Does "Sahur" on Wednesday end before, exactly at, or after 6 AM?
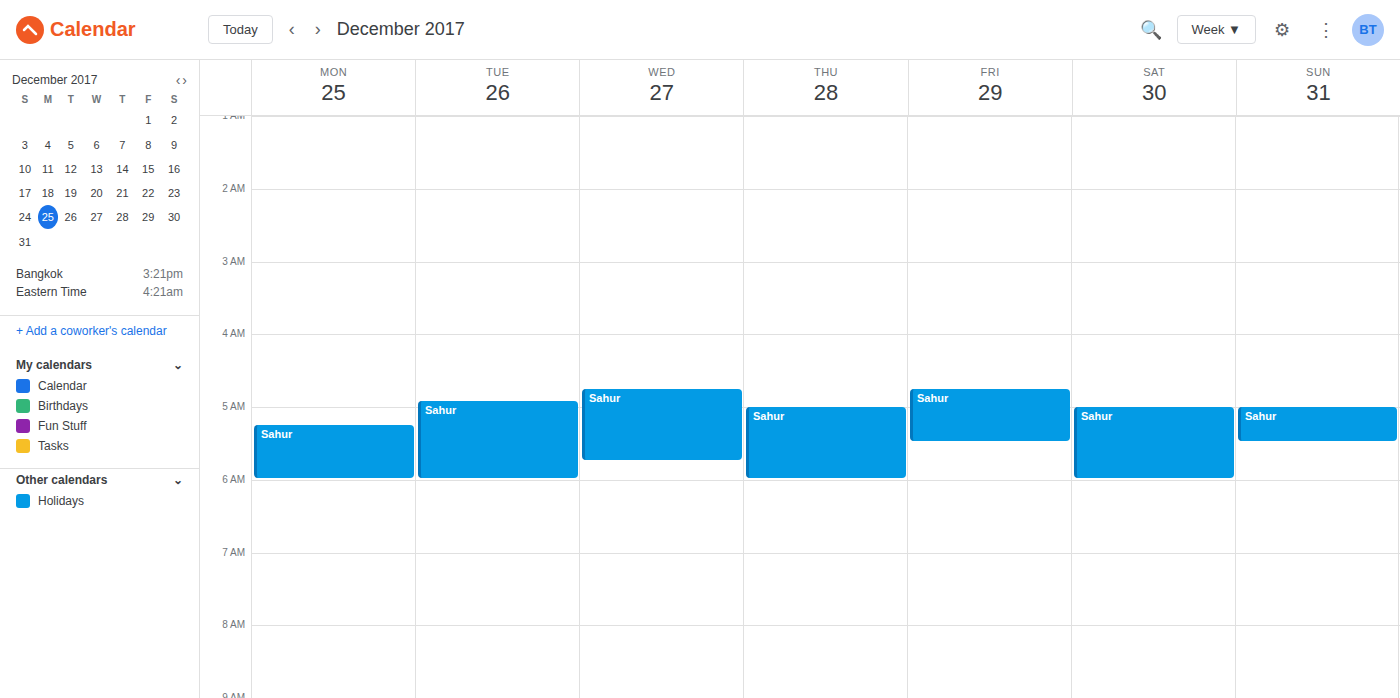
5:45 AM -- before 6 AM, 15 minutes above the 6 AM line.